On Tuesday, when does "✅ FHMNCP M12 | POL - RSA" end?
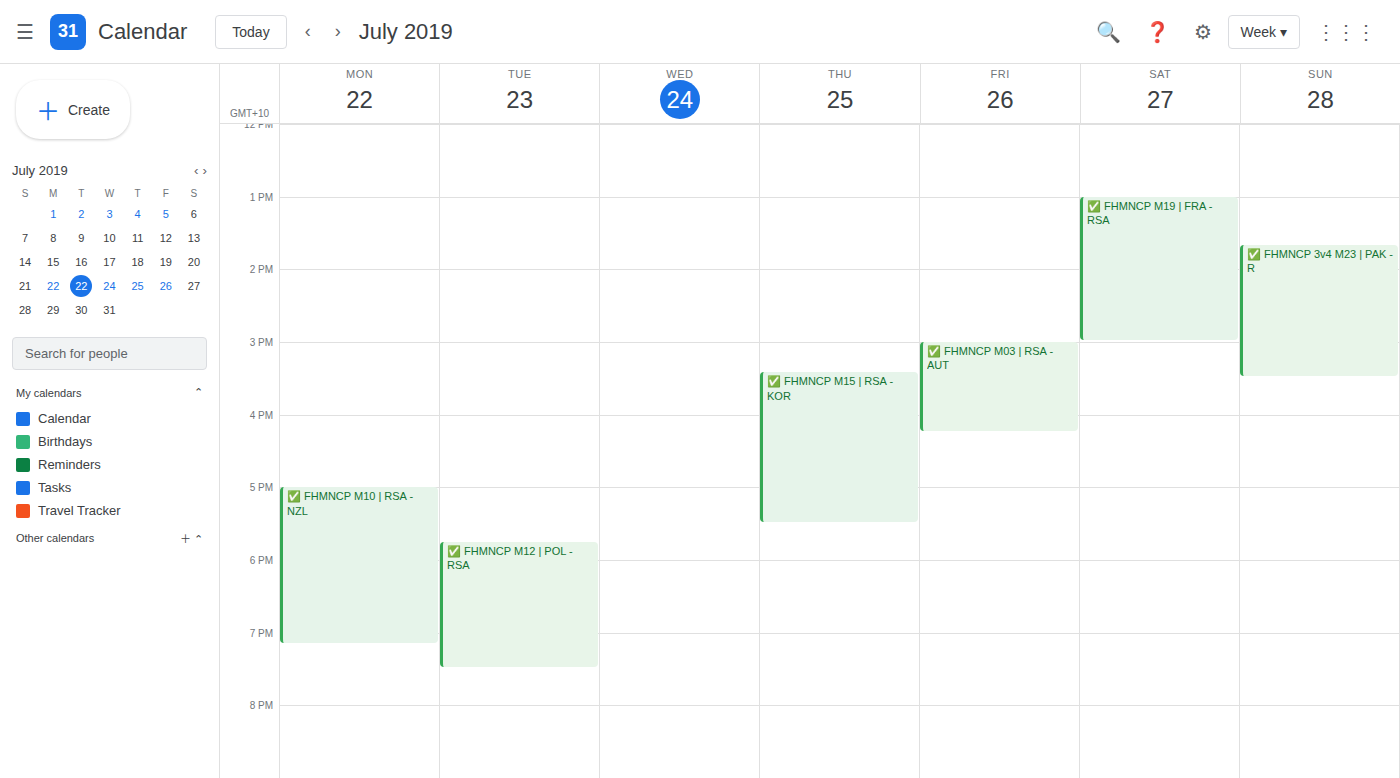
7:30 PM